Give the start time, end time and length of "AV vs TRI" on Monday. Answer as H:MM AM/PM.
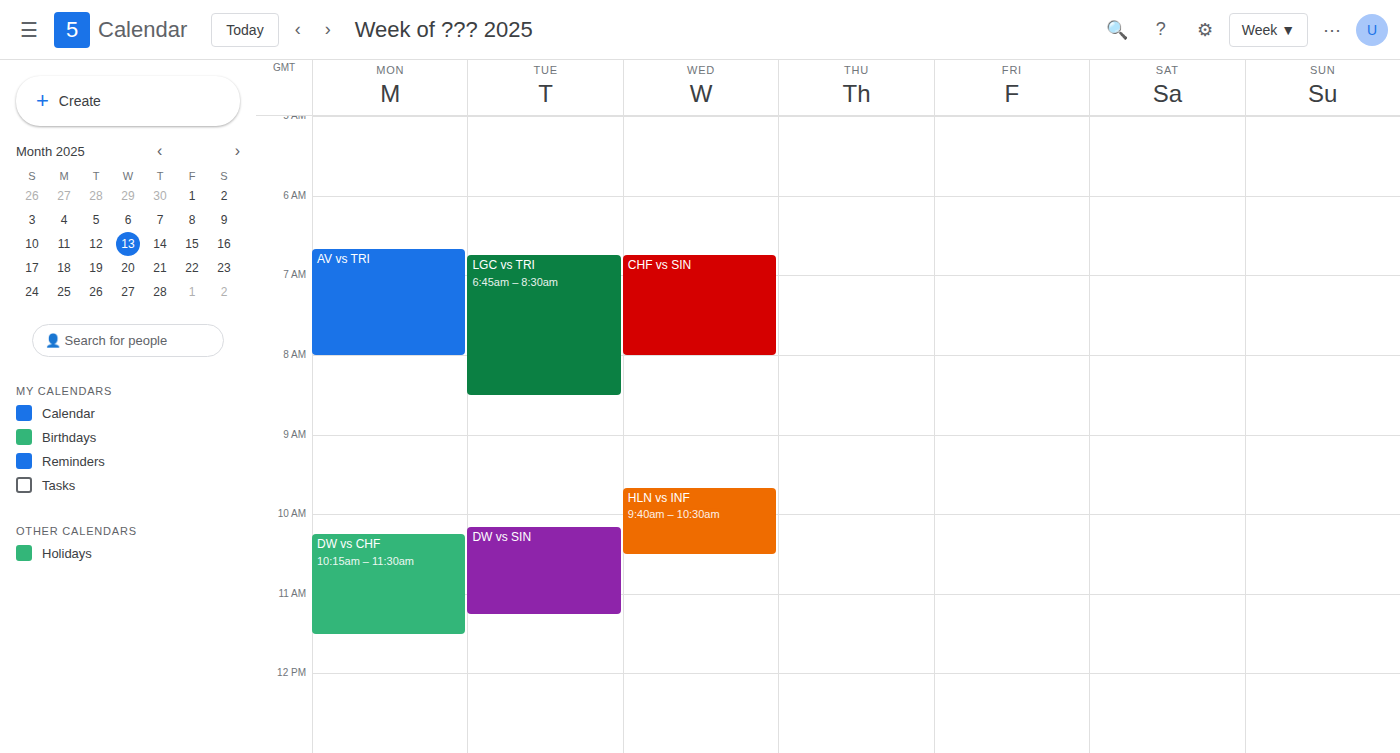
6:40 AM to 8:00 AM, 1 hour 20 minutes